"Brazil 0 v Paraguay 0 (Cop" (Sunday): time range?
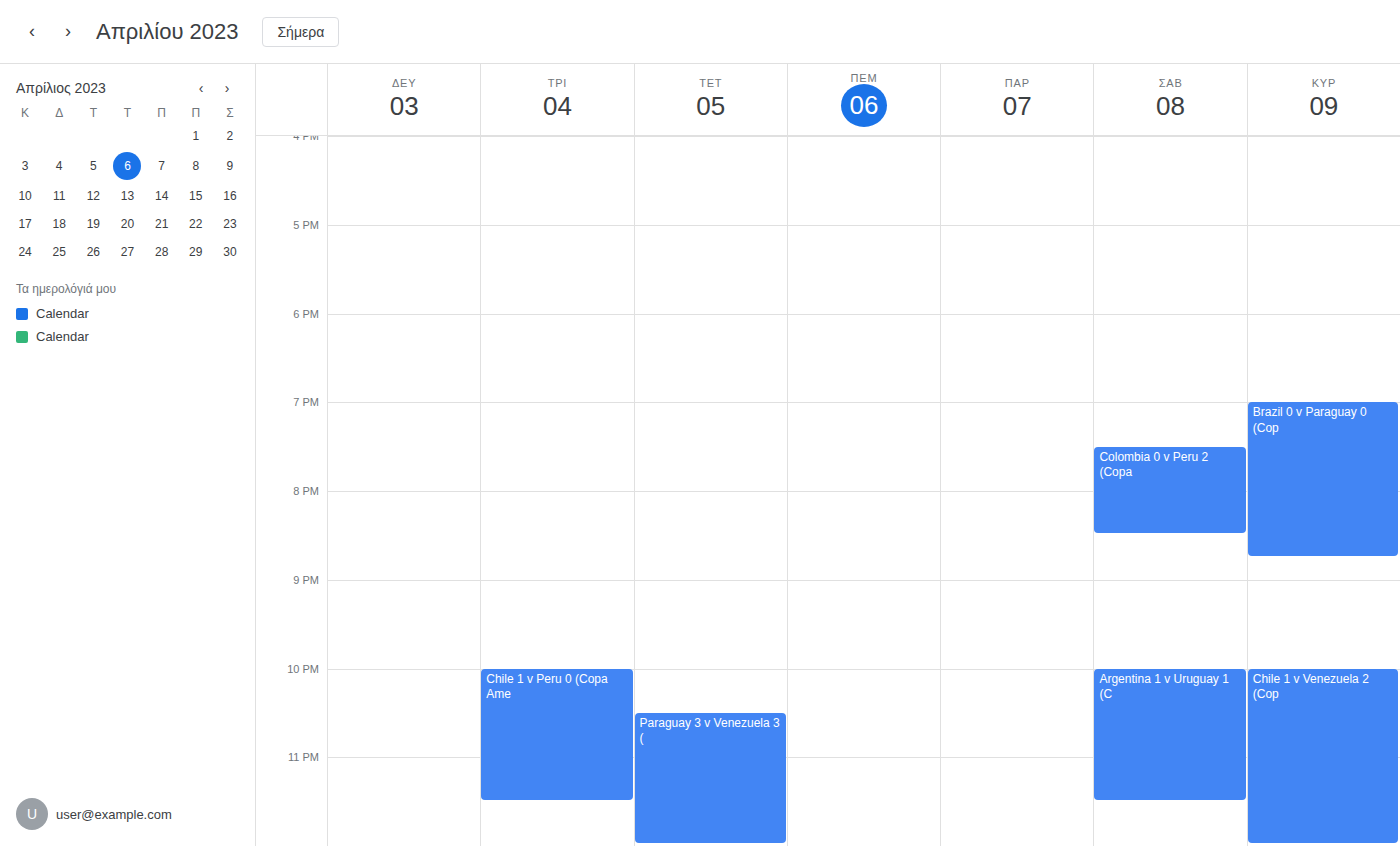
7:00 PM to 8:45 PM